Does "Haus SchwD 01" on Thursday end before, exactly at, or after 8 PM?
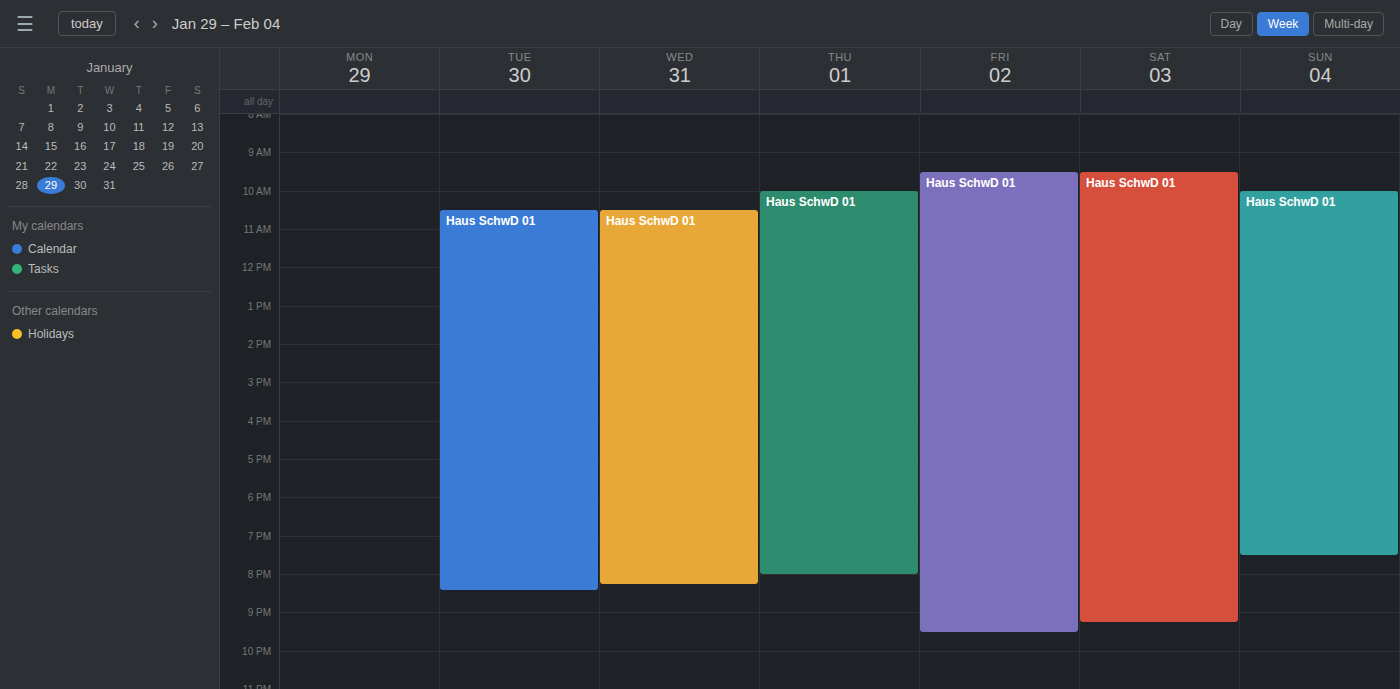
8:00 PM -- exactly at 8 PM, on the 8 PM line.